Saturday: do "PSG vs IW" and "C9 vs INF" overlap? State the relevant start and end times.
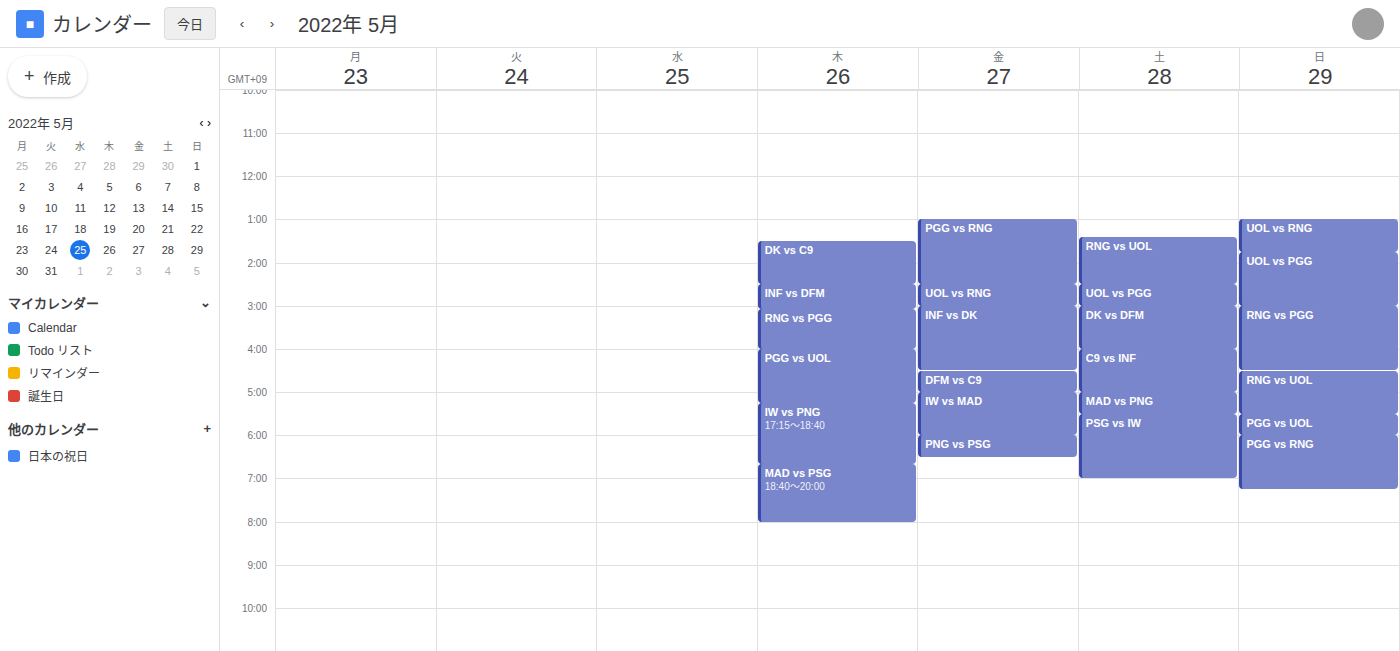
"C9 vs INF" ends at 17:00 and "PSG vs IW" starts at 17:30 -- no overlap.